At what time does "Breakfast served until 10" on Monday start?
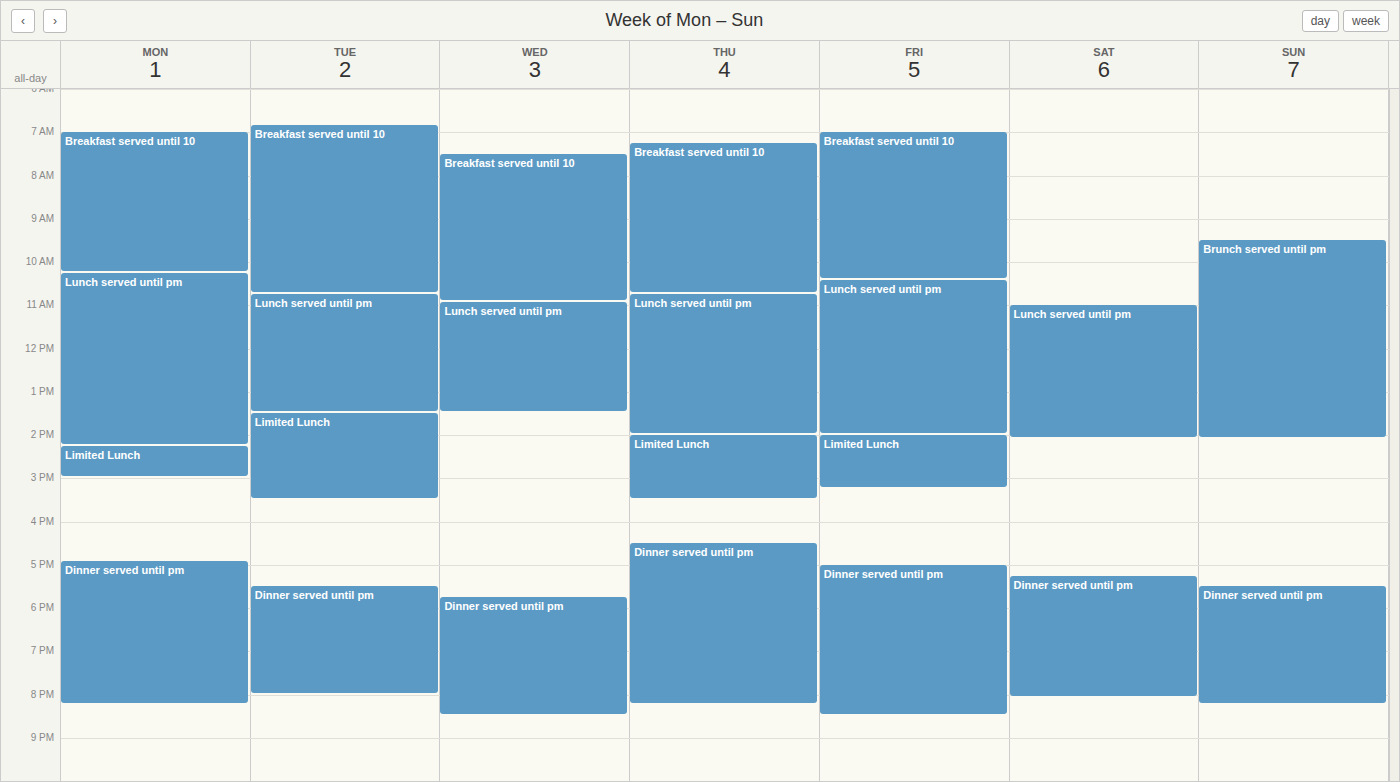
7:00 AM